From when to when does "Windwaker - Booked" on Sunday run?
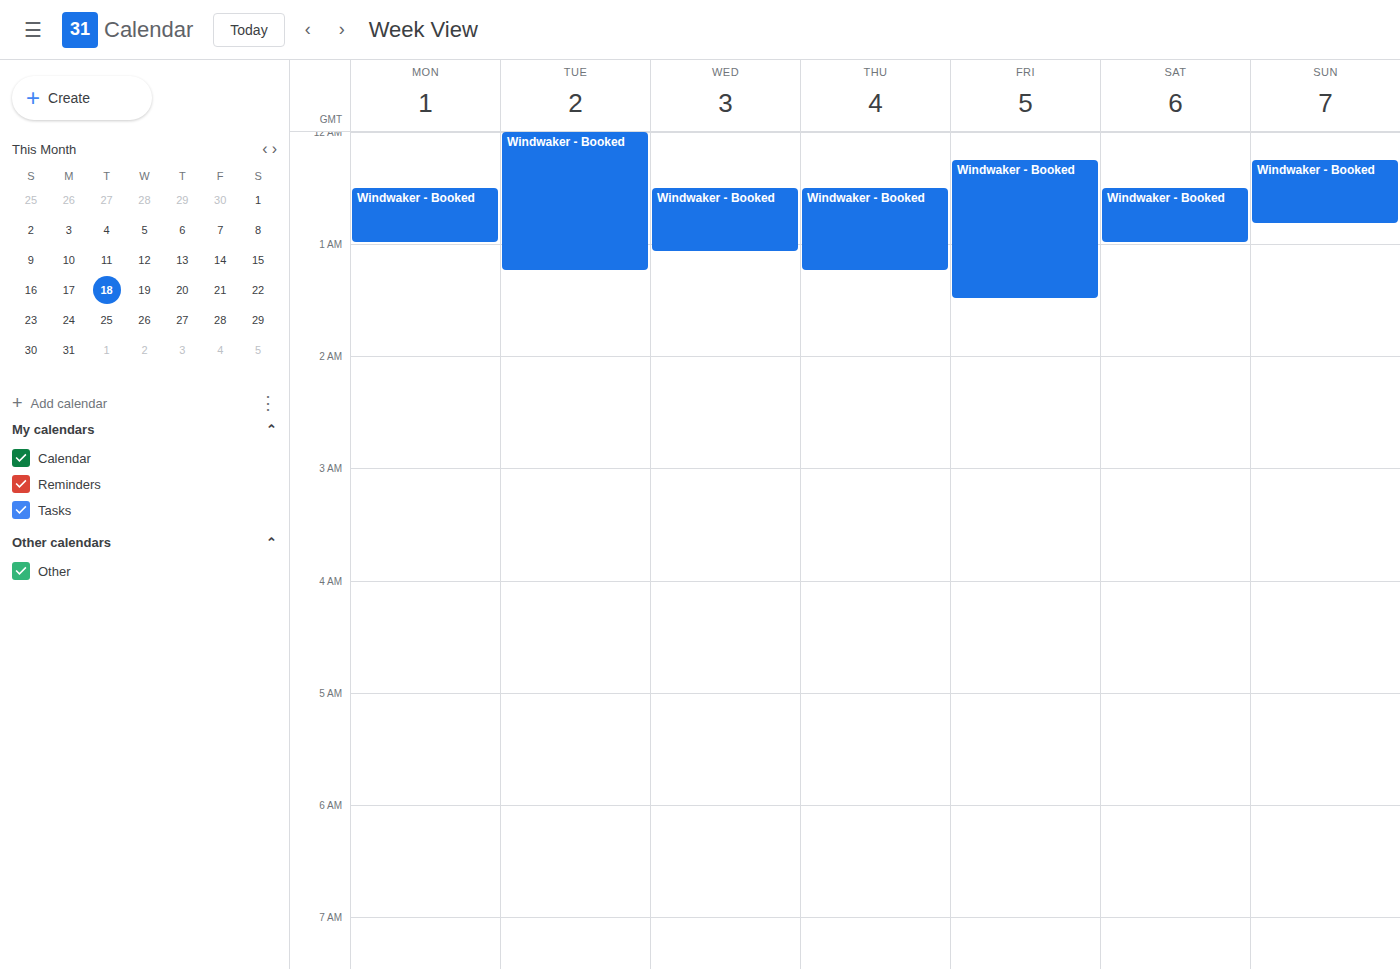
12:15 AM to 12:50 AM